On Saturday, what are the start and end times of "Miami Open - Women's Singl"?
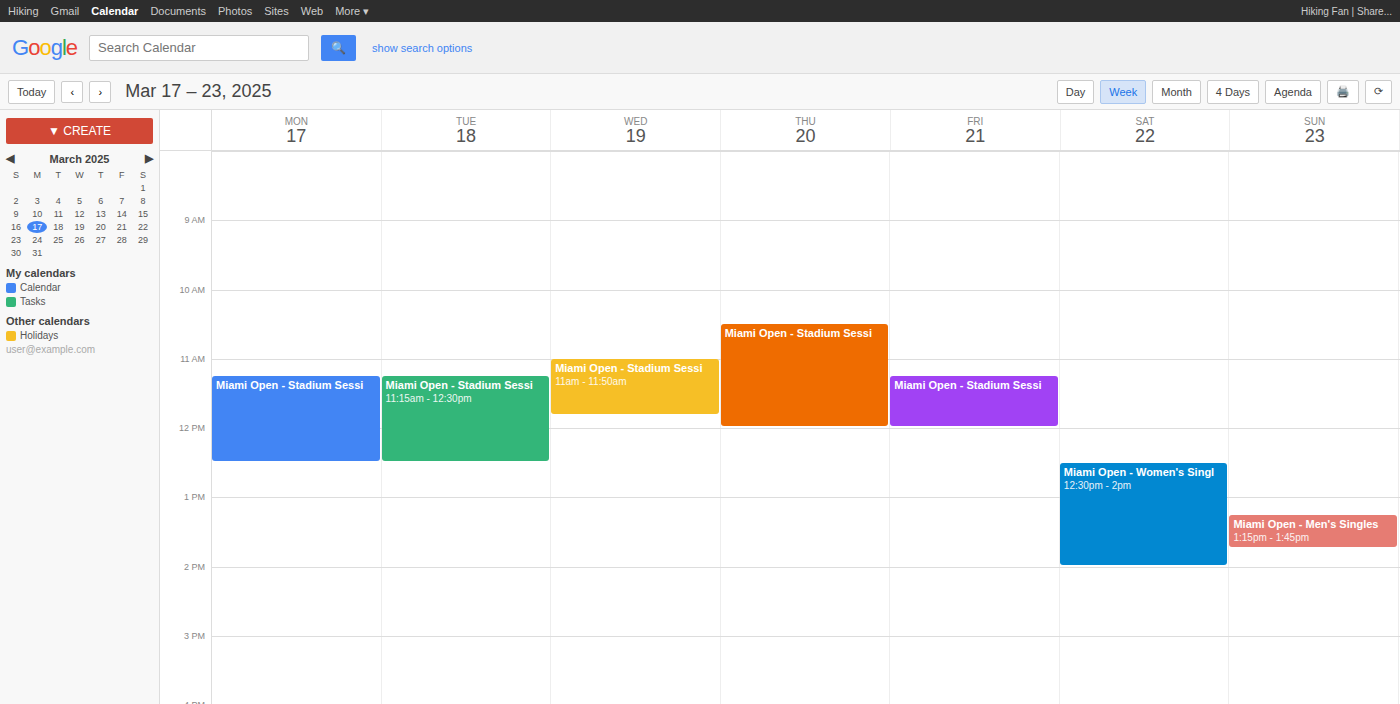
12:30 PM to 2:00 PM